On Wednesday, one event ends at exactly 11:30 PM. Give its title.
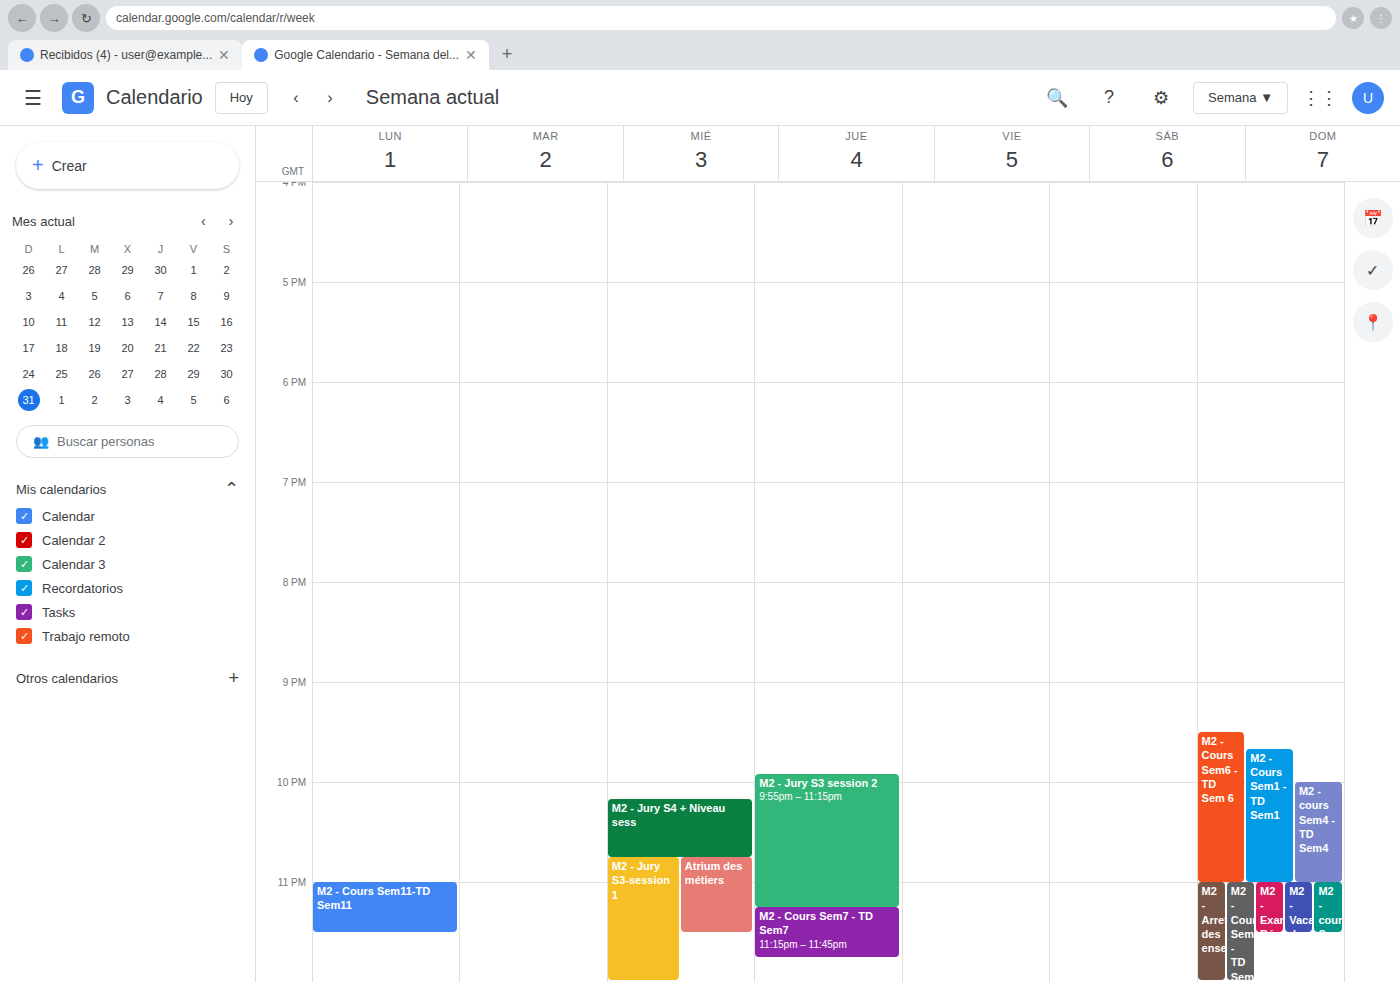
"Atrium des métiers"